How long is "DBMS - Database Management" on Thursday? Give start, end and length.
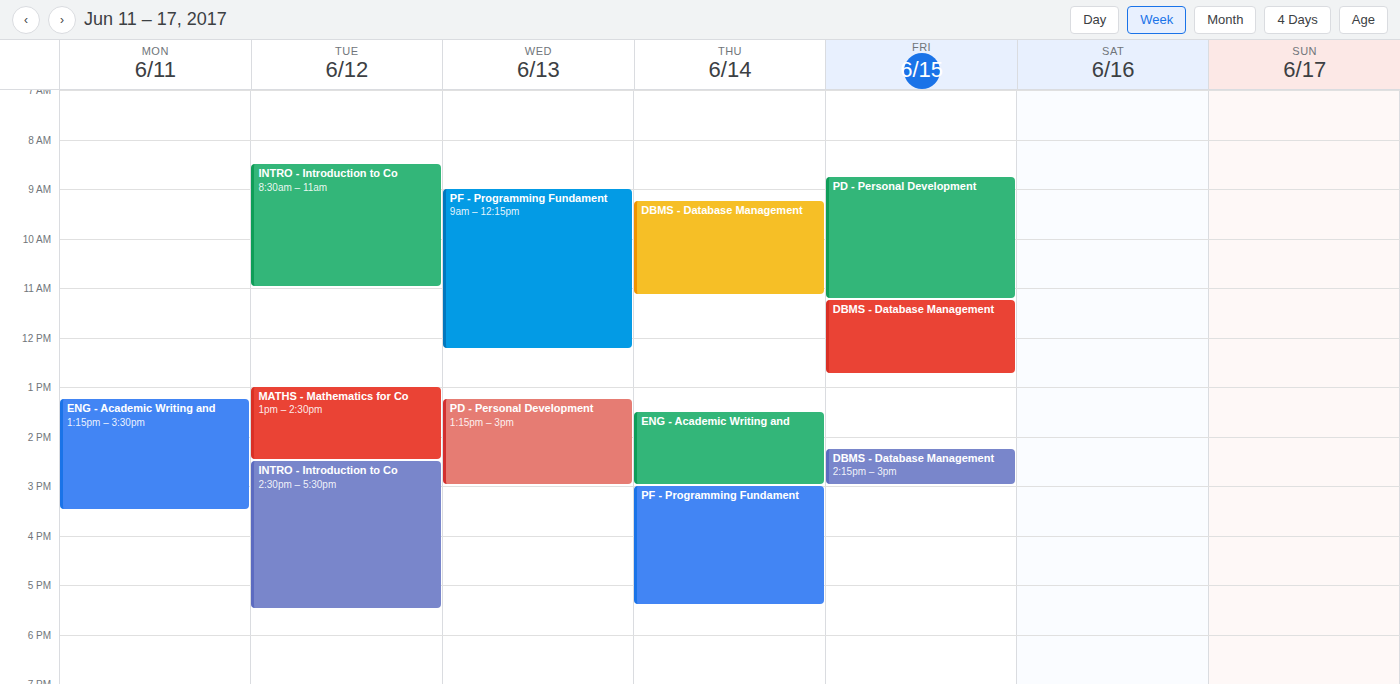
9:15 AM to 11:10 AM, 1 hour 55 minutes